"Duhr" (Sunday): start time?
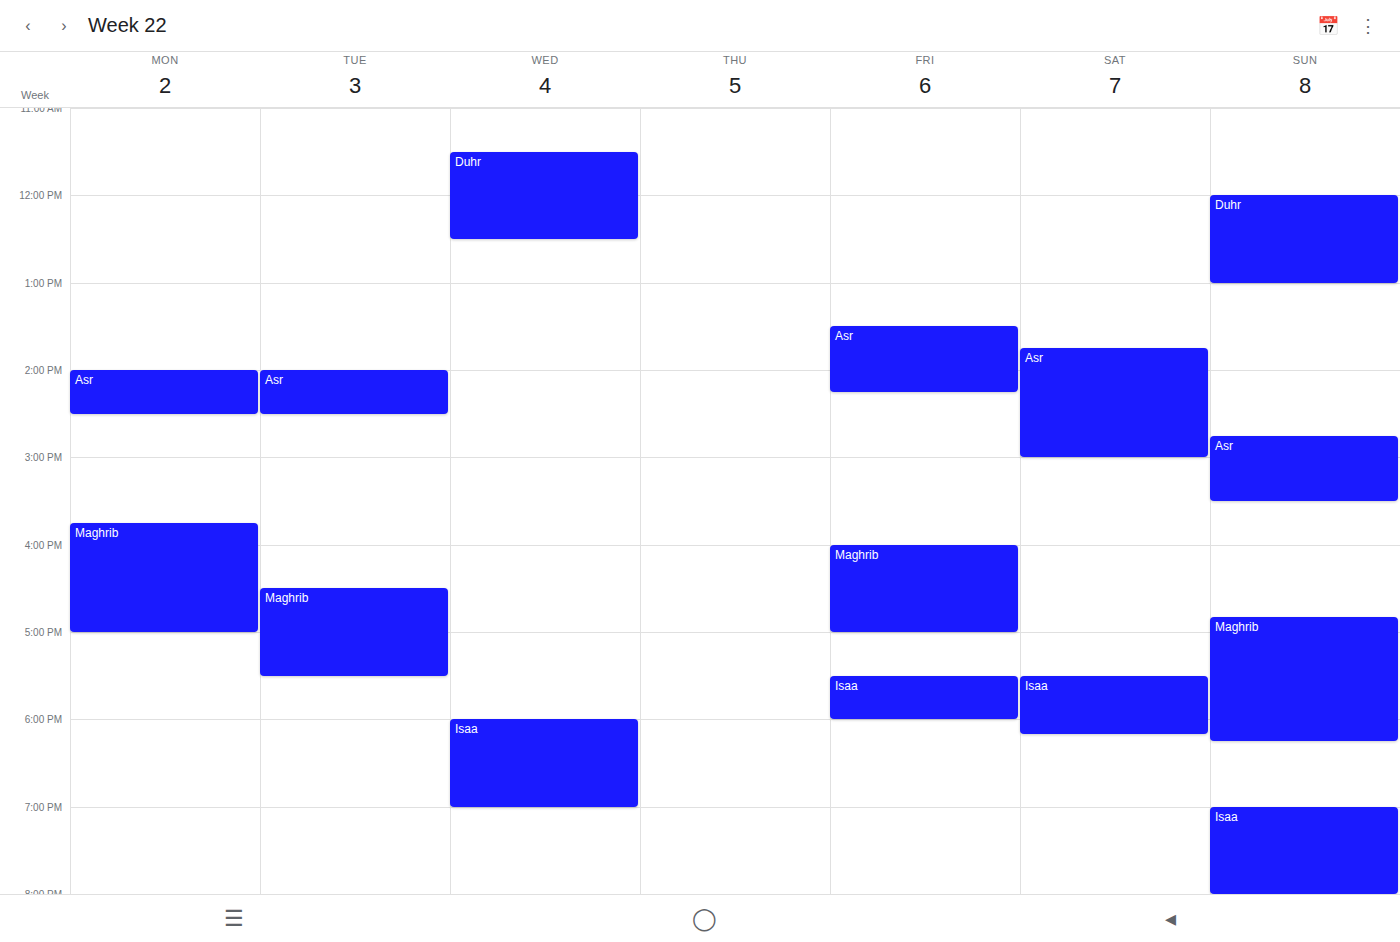
12:00